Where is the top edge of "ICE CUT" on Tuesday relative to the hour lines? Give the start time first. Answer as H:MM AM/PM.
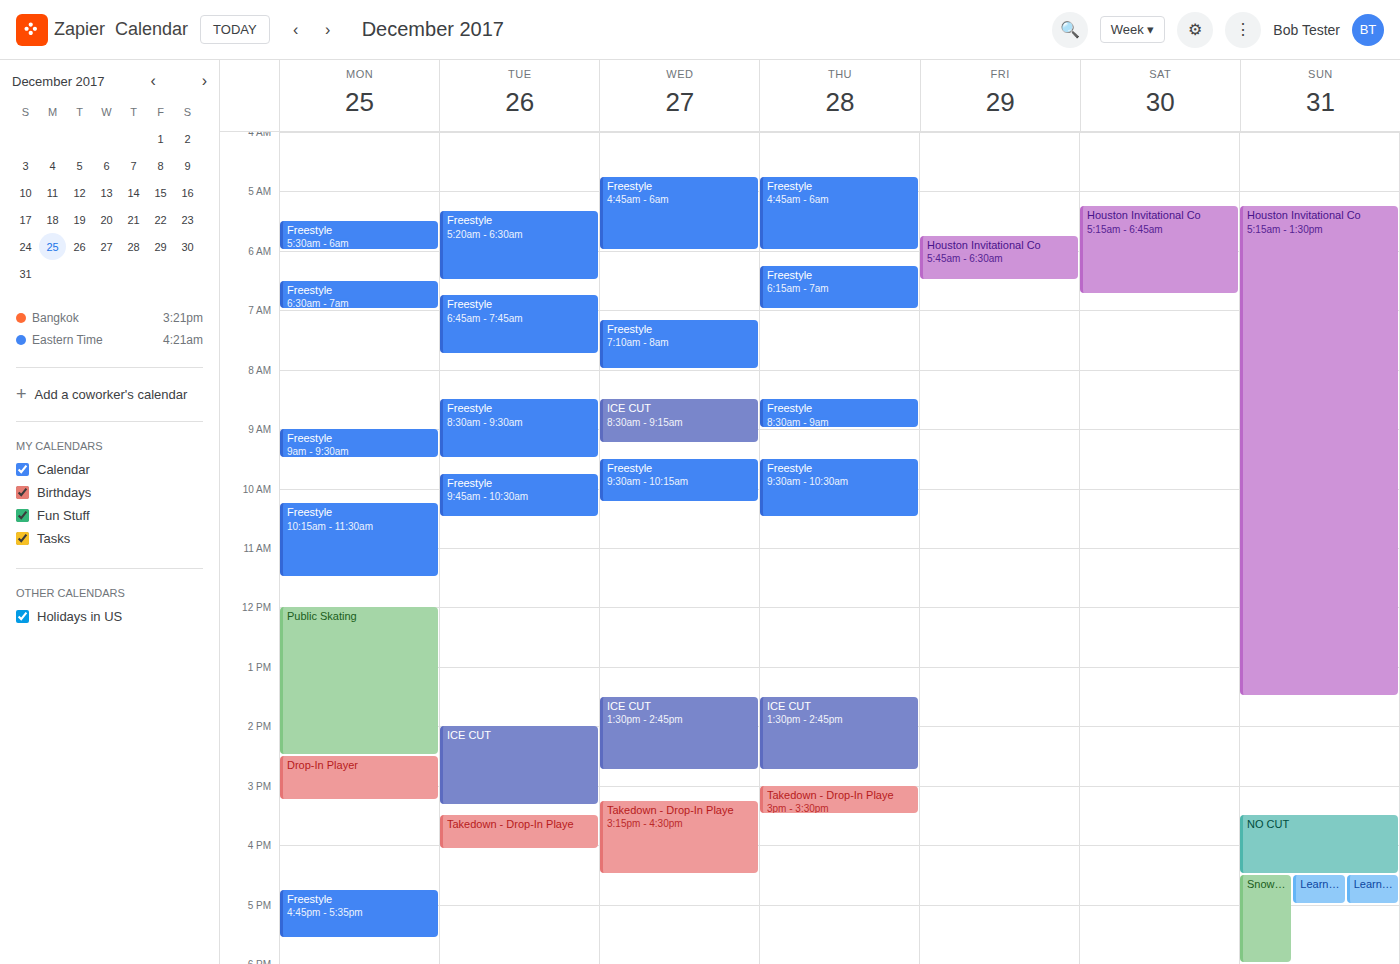
2:00 PM -- exactly on the 2 PM line.